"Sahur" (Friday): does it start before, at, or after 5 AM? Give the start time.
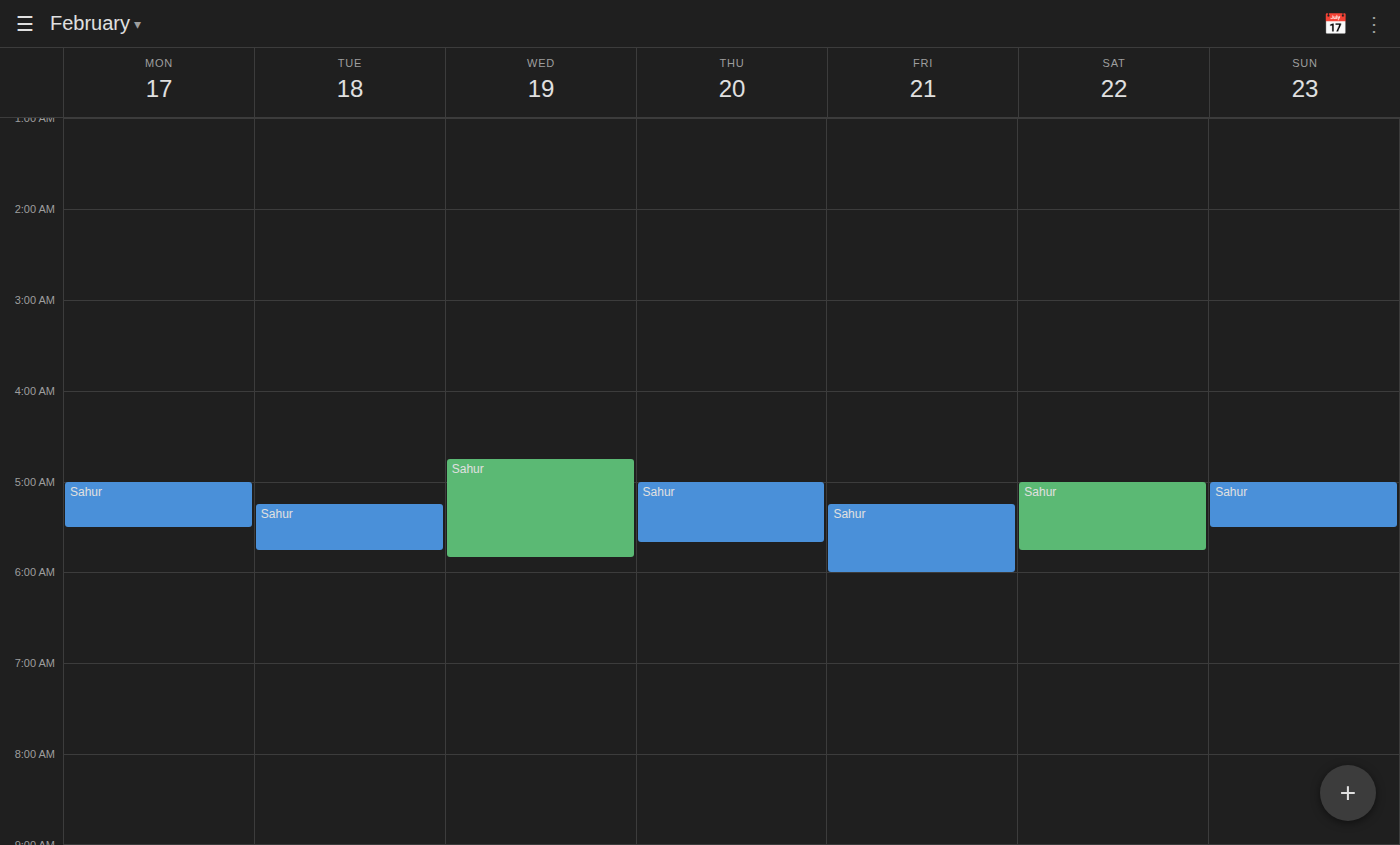
5:15 AM -- after 5 AM, 15 minutes below the 5 AM line.